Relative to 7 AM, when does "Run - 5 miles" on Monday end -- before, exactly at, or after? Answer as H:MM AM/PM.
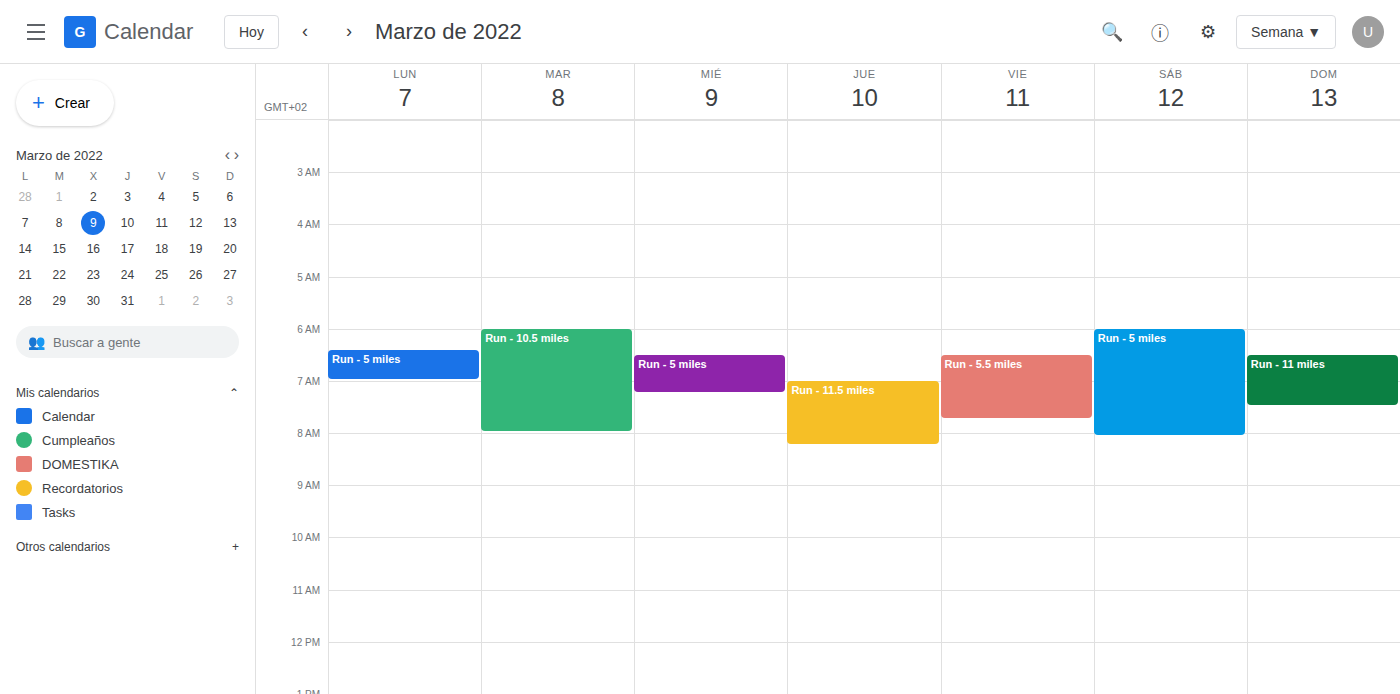
7:00 AM -- exactly at 7 AM, on the 7 AM line.